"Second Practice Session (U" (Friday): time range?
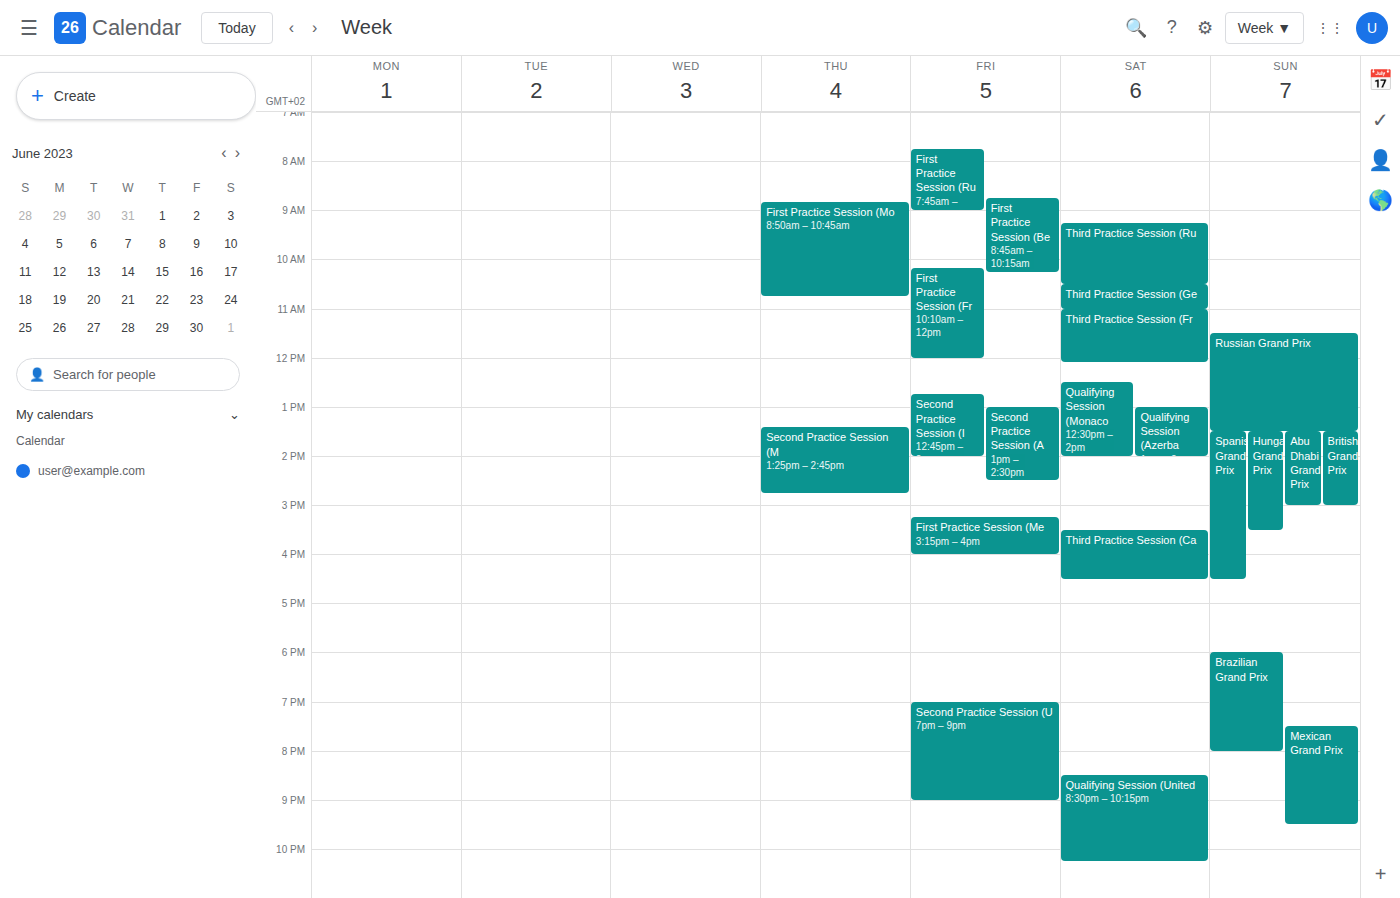
7:00 PM to 9:00 PM